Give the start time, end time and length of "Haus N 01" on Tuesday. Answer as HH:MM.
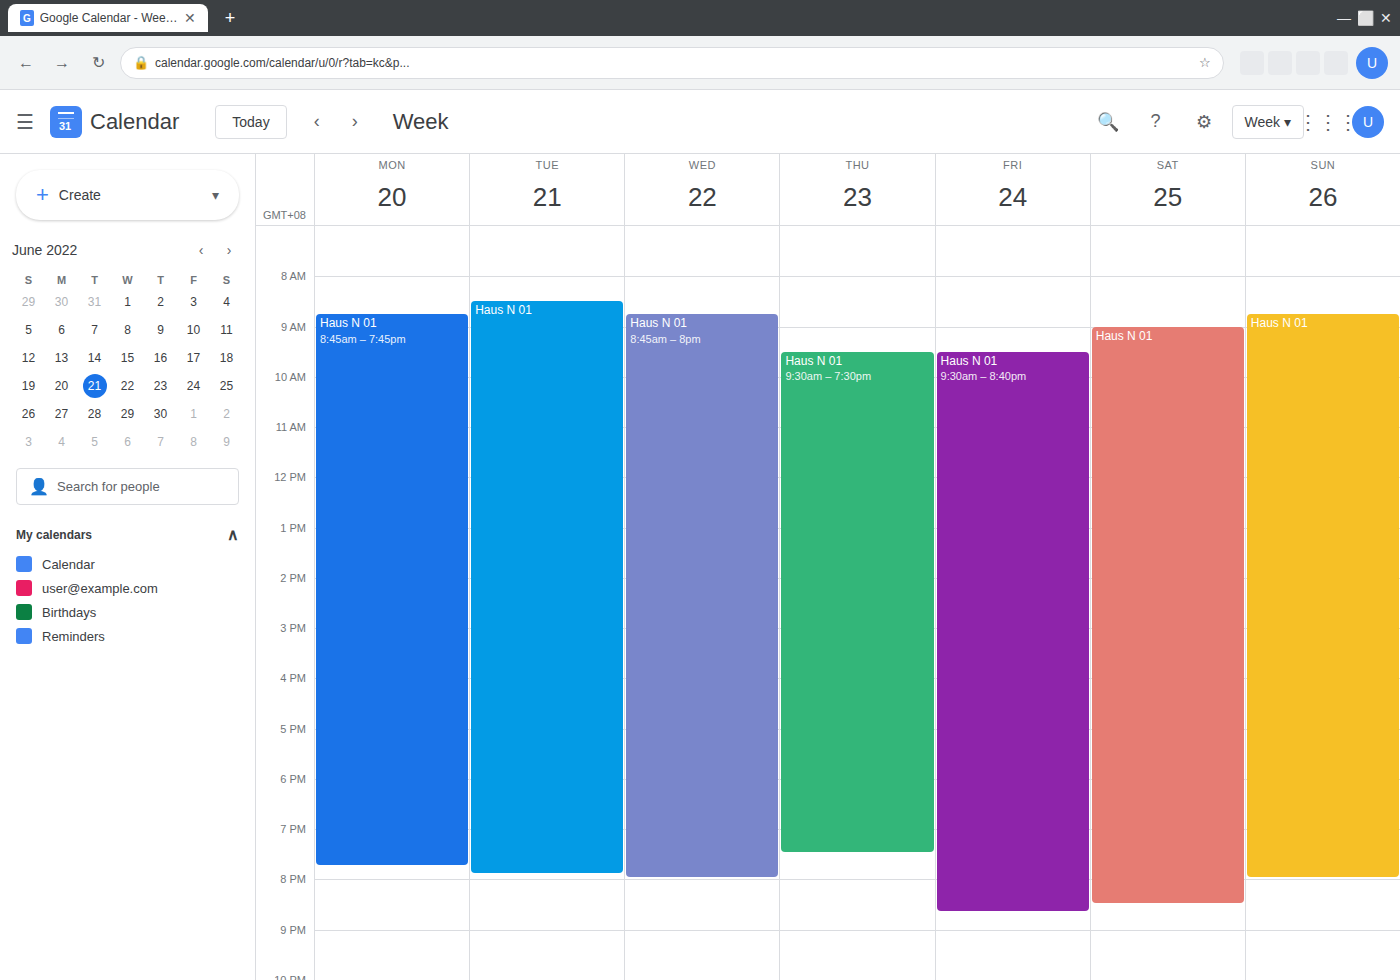
08:30 to 19:55, 11 hours 25 minutes